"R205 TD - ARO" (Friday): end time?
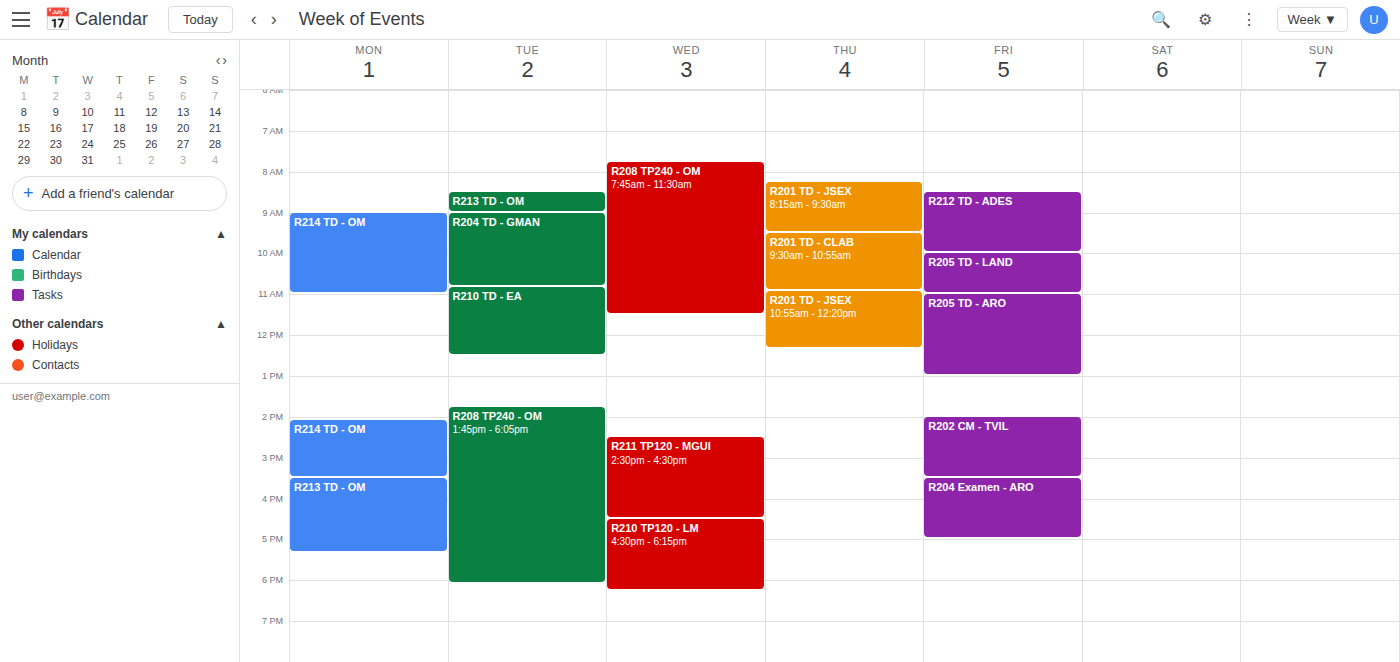
1:00 PM